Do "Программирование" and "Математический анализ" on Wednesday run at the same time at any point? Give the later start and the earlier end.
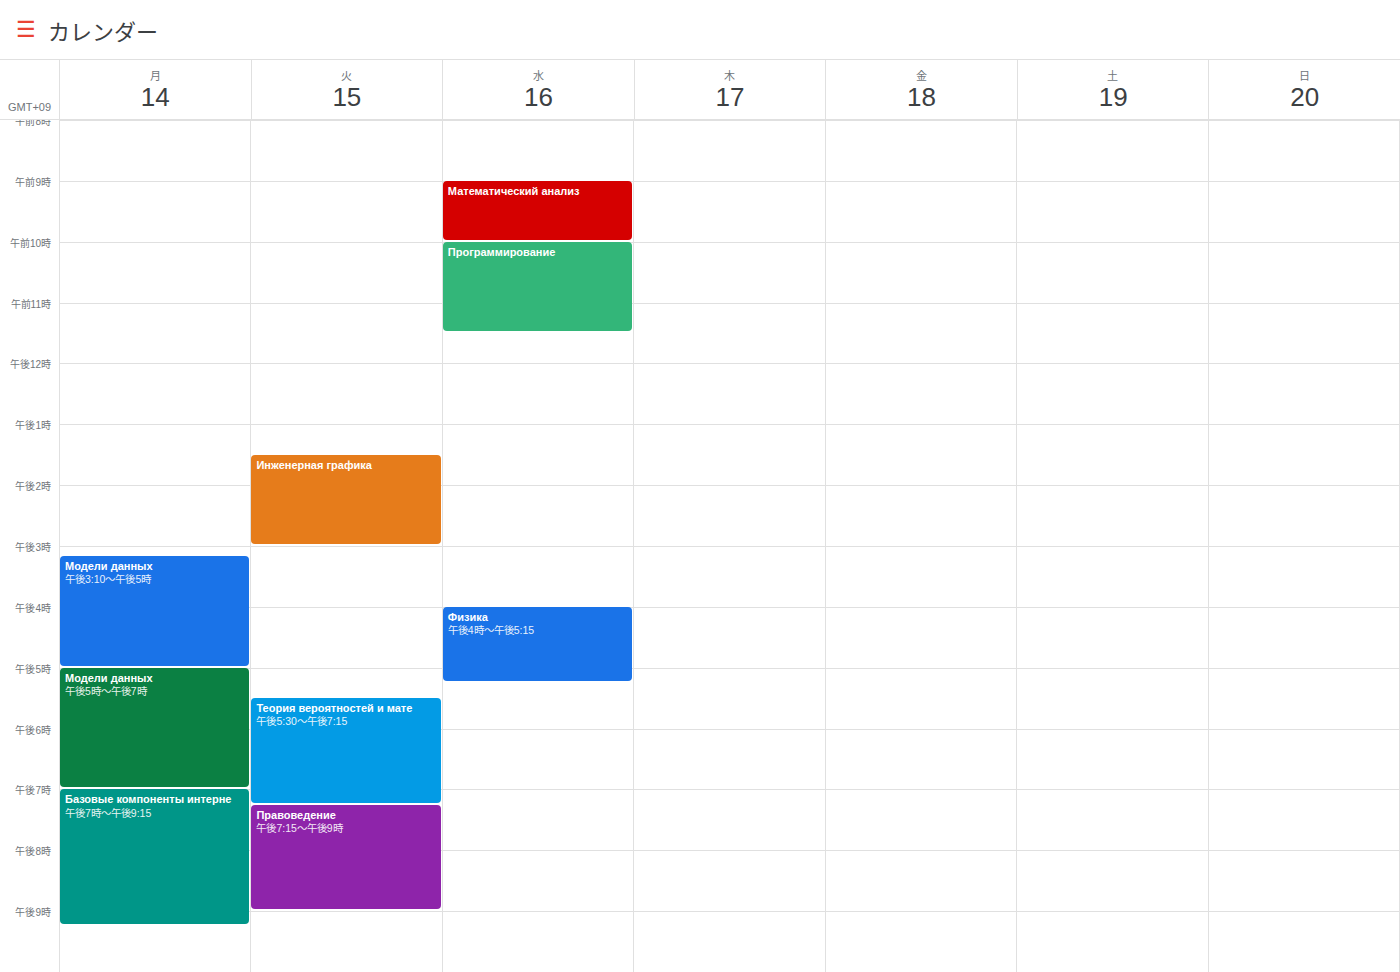
"Математический анализ" ends at 10:00, exactly when "Программирование" starts -- they touch but do not overlap.